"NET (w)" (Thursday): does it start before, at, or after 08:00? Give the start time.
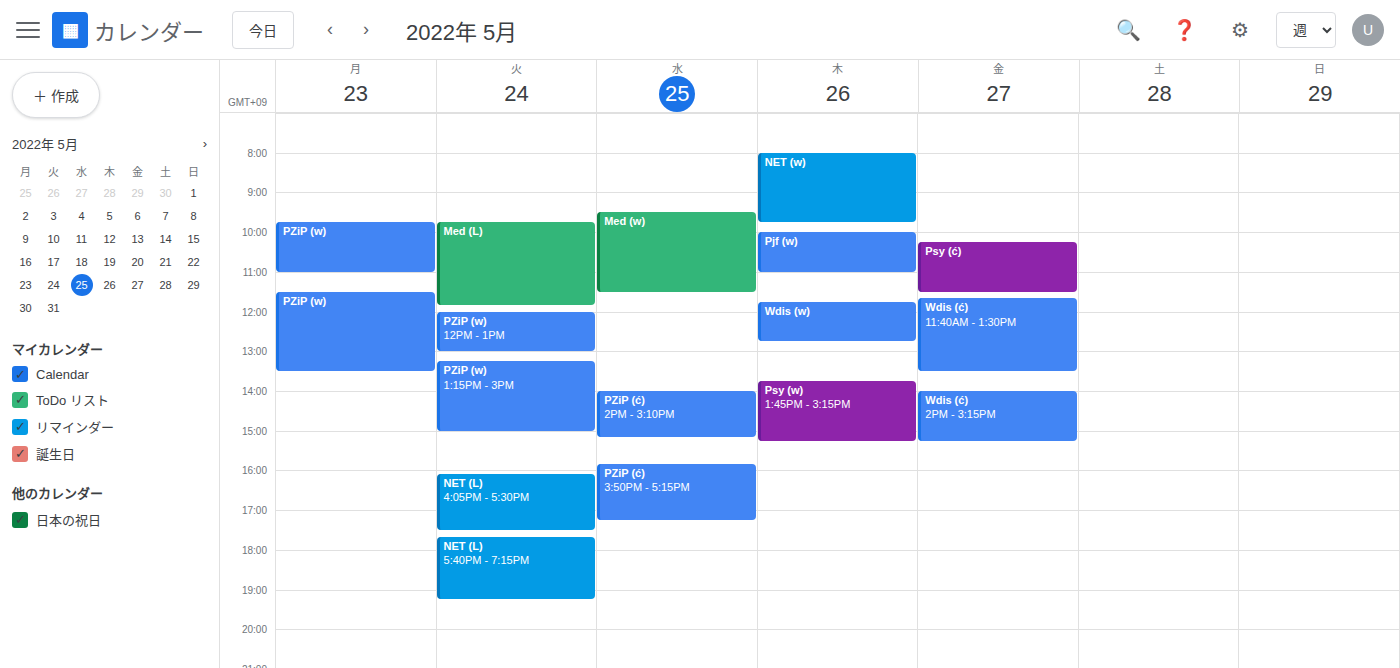
08:00 -- exactly at 08:00, on the 08:00 line.